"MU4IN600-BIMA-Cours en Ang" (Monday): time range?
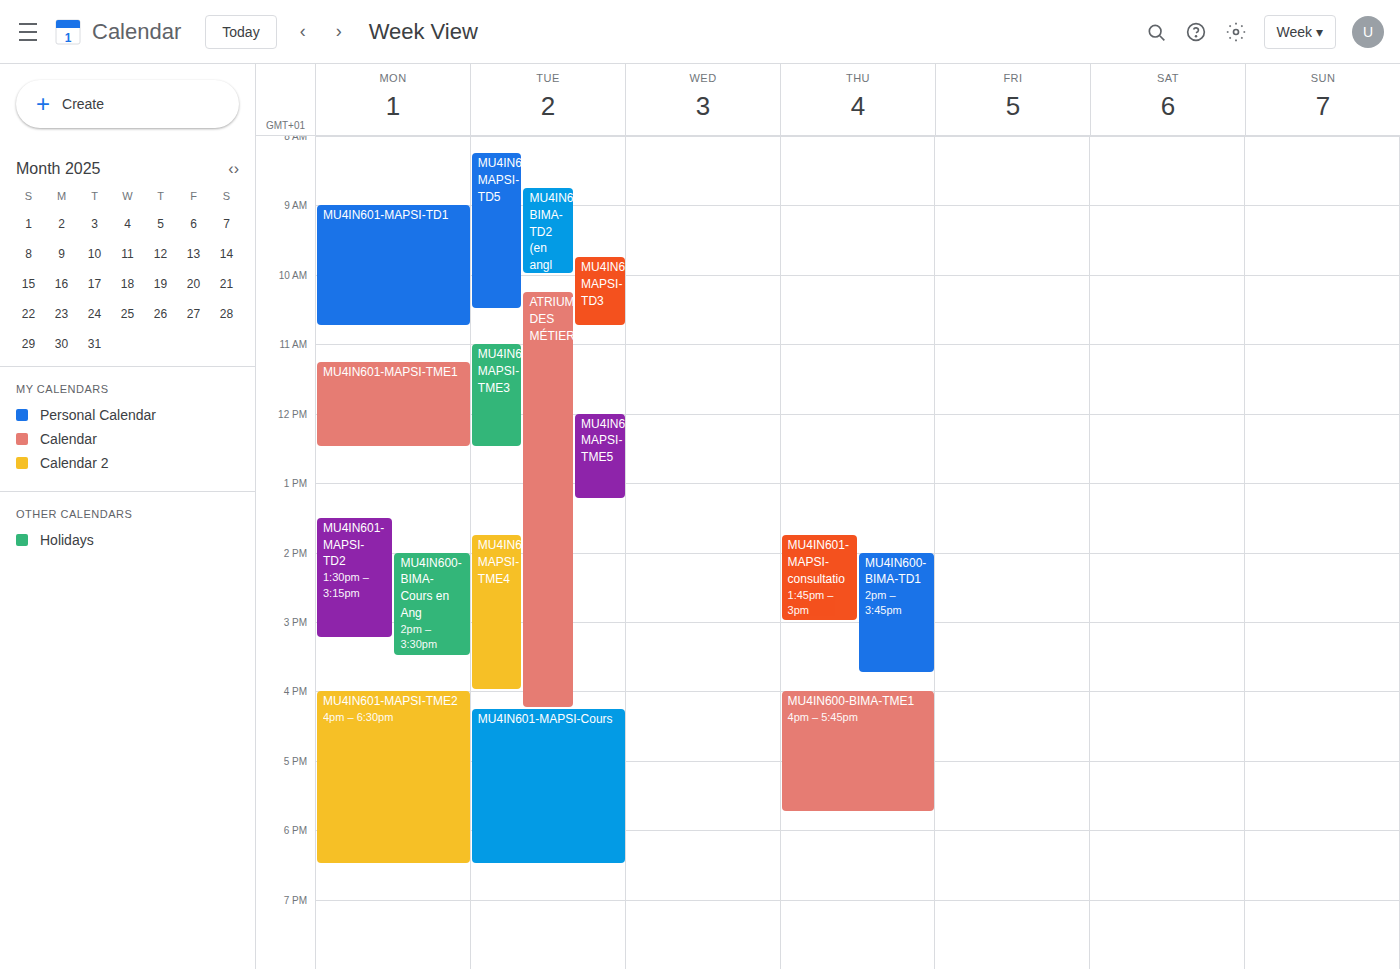
14:00 to 15:30